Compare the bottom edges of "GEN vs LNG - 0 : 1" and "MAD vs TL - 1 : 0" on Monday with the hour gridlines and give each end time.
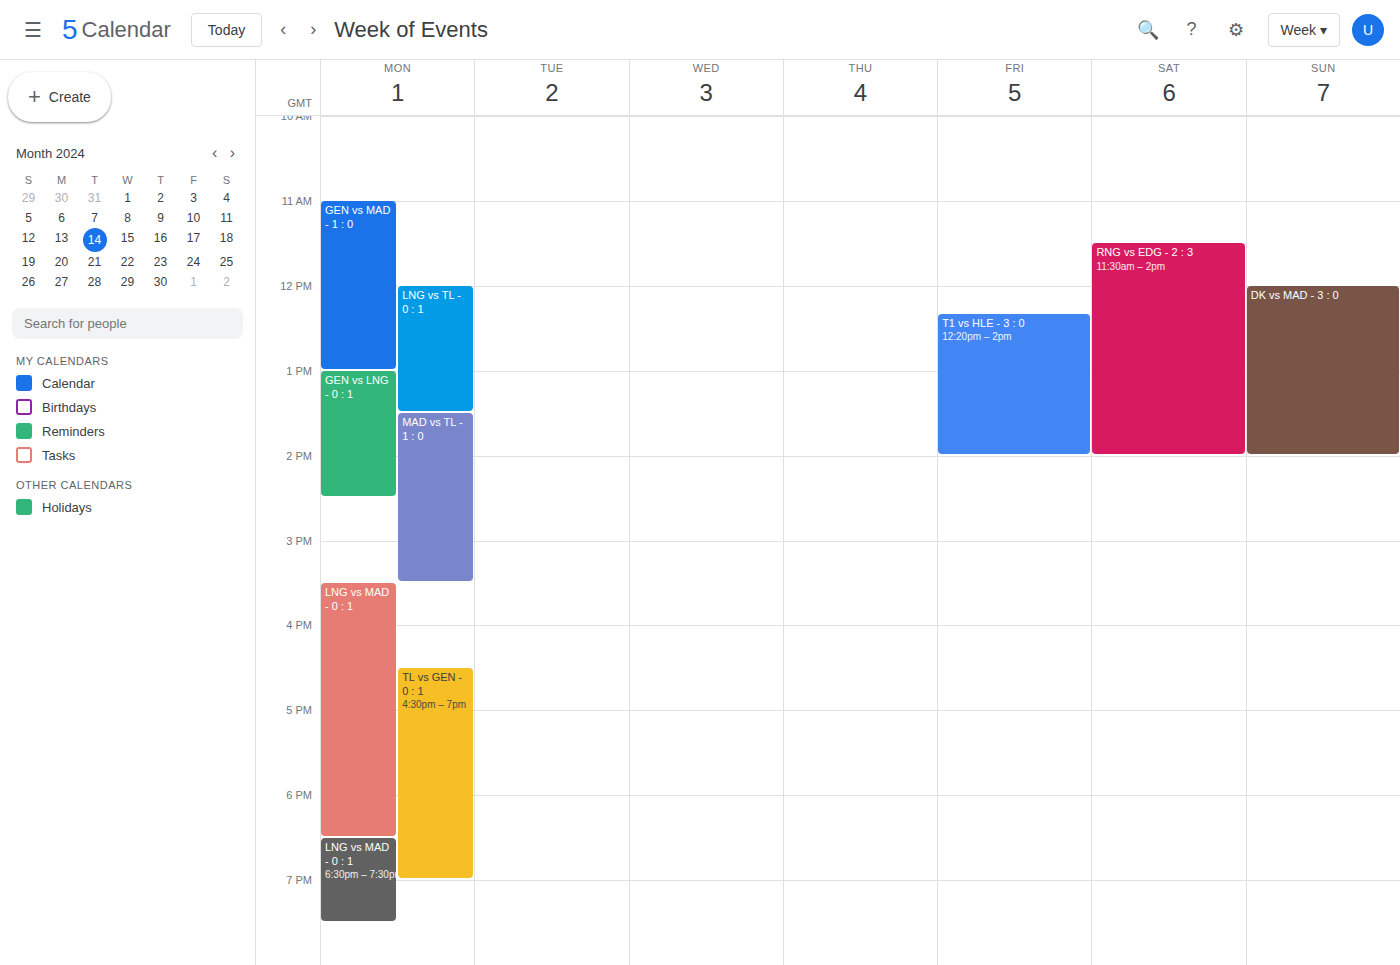
"GEN vs LNG - 0 : 1": 2:30 PM, halfway between the 2 PM and 3 PM lines. "MAD vs TL - 1 : 0": 3:30 PM, halfway between the 3 PM and 4 PM lines.